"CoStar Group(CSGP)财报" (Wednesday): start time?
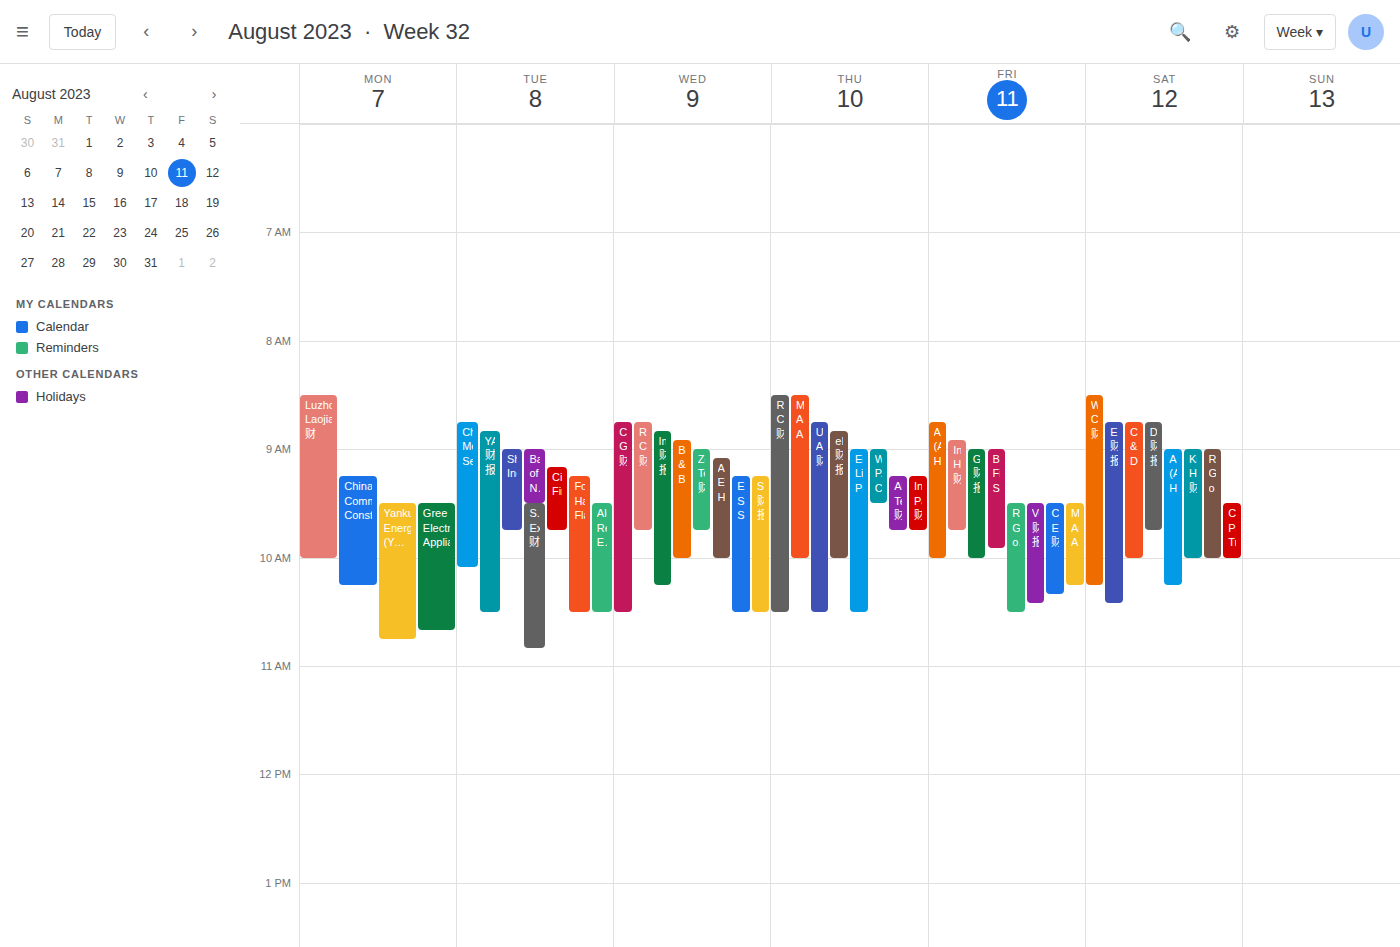
8:45 AM